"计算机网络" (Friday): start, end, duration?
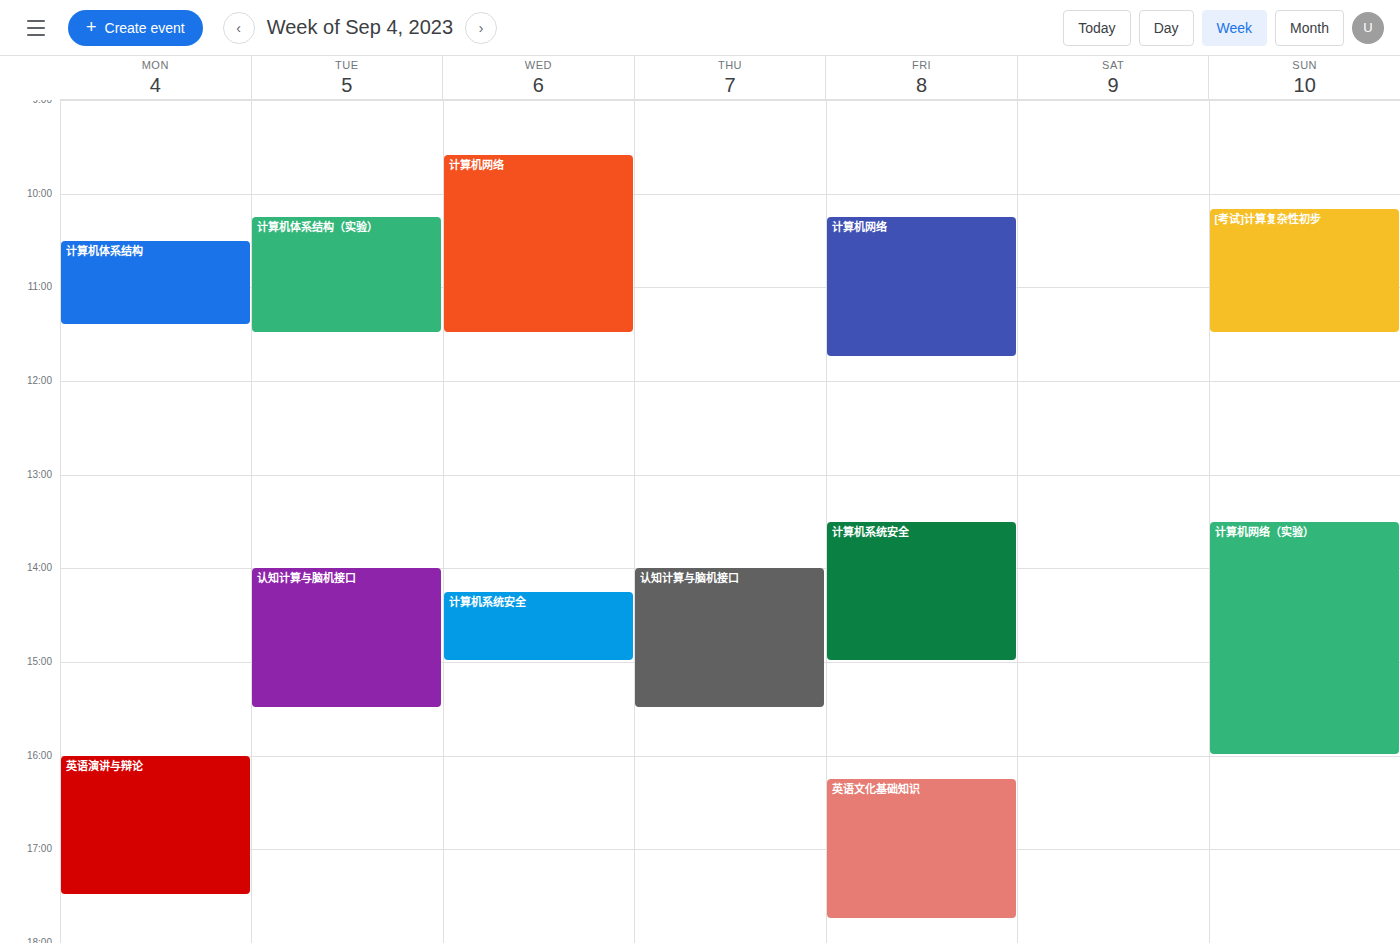
10:15 AM to 11:45 AM, 1 hour 30 minutes